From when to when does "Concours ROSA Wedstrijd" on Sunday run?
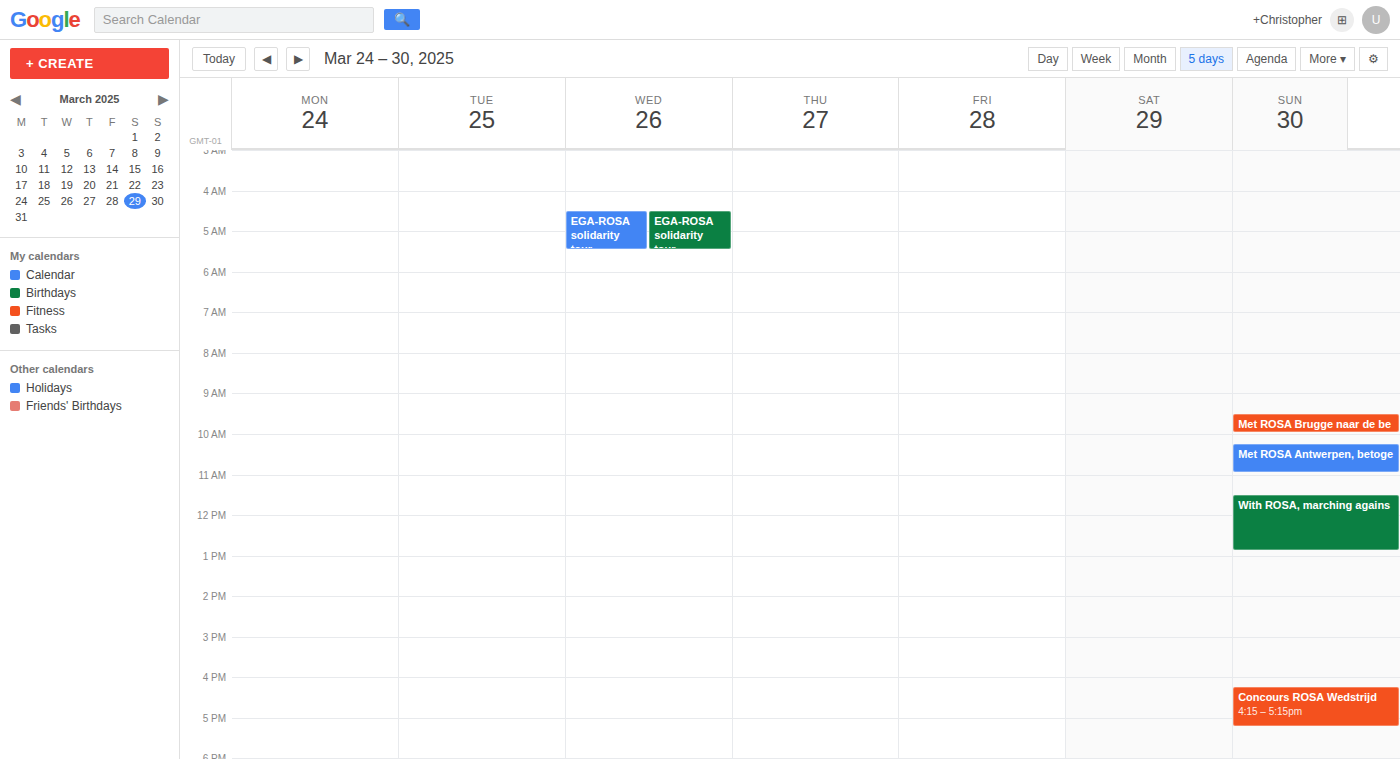
4:15 PM to 5:15 PM